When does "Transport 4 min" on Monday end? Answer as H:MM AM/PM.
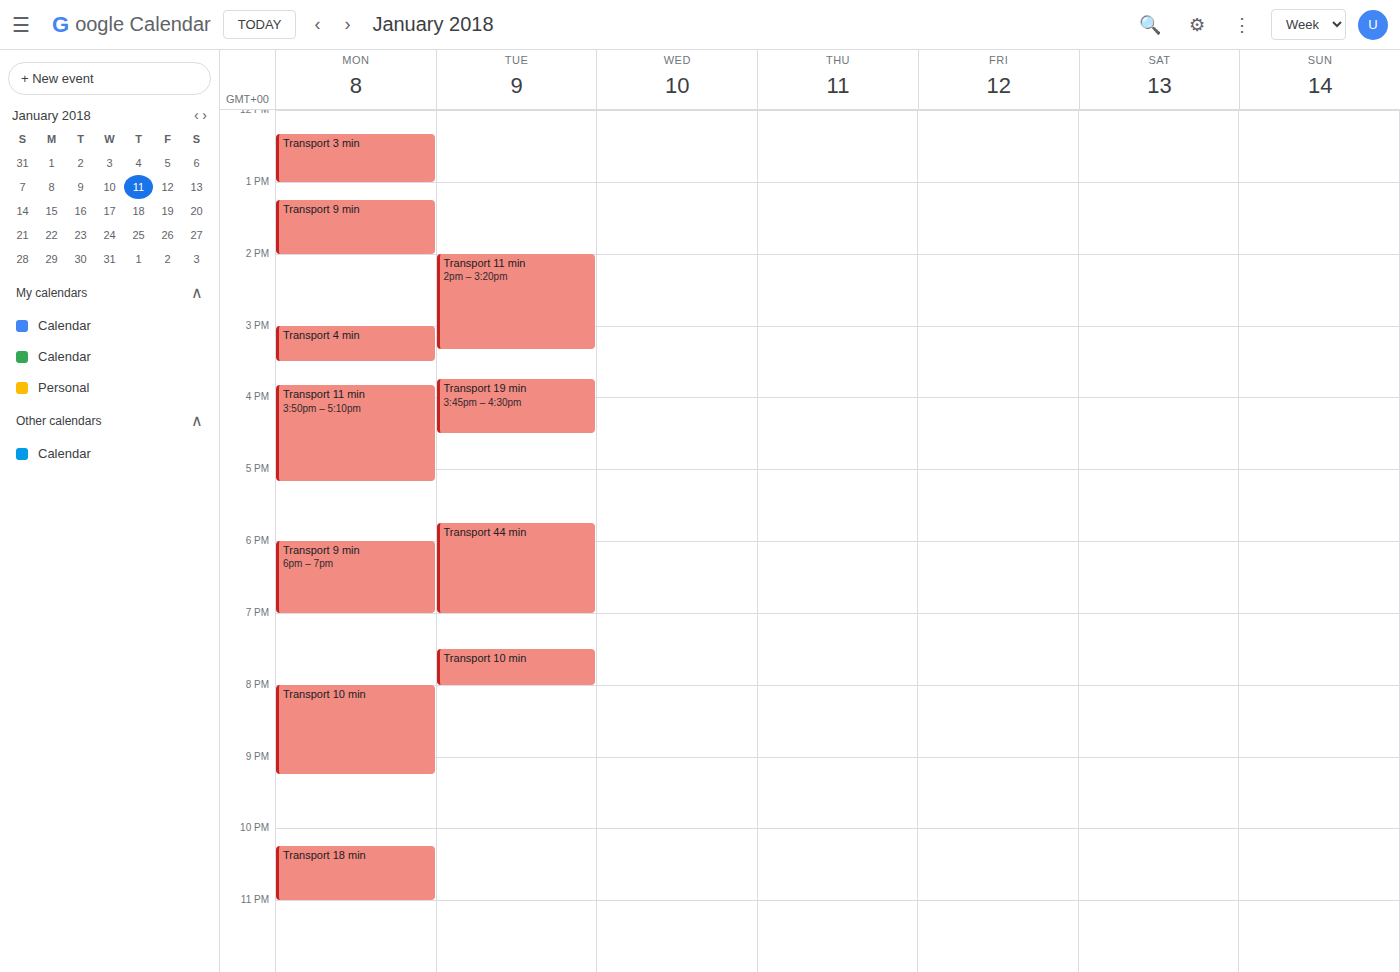
3:30 PM